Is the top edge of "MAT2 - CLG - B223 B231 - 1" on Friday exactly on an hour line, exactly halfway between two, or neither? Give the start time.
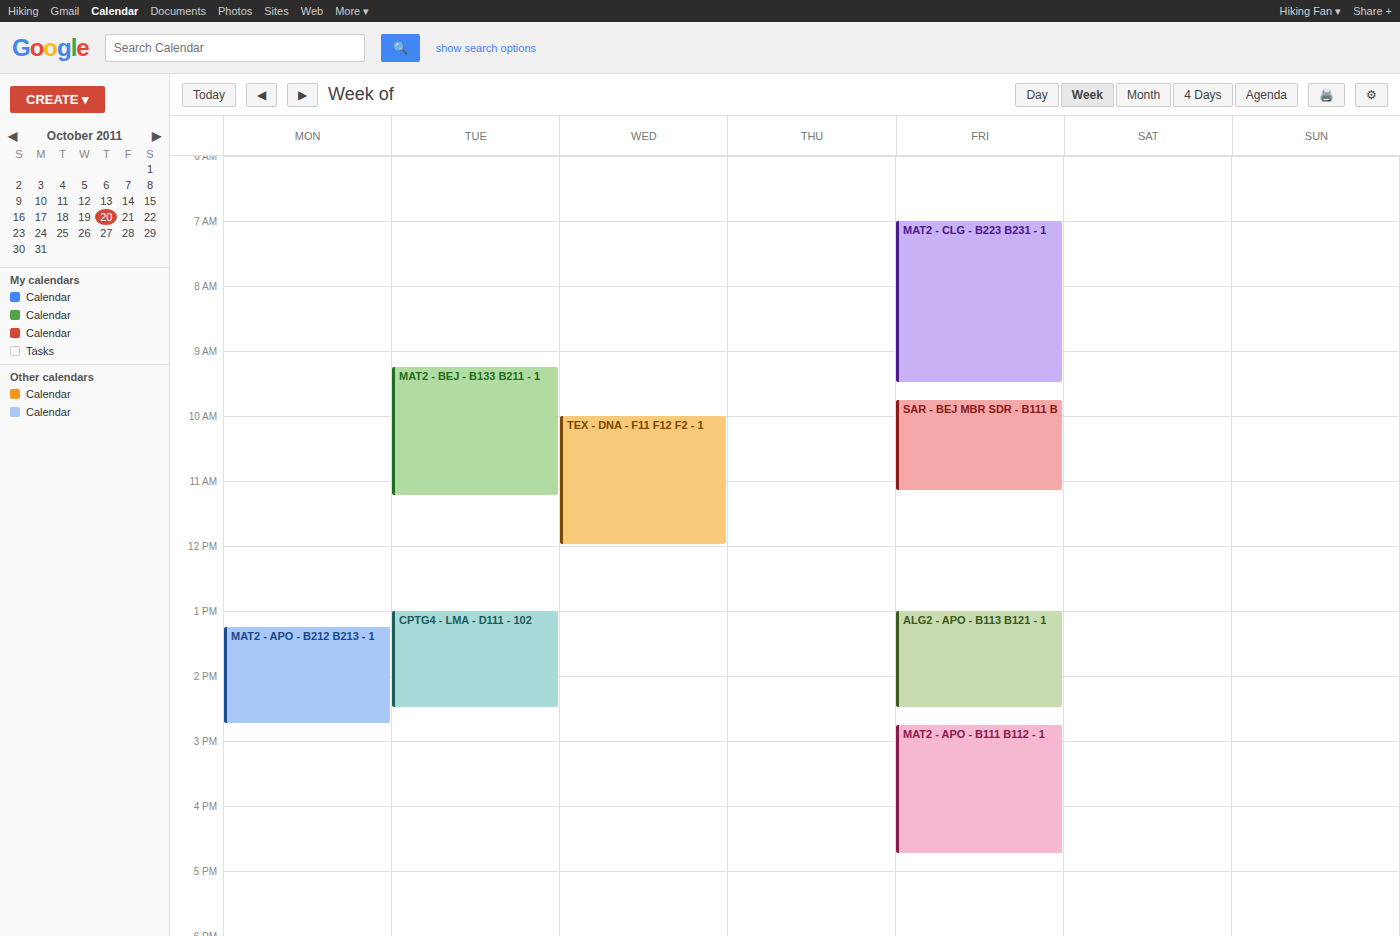
7:00 AM -- exactly on the 7 AM line.